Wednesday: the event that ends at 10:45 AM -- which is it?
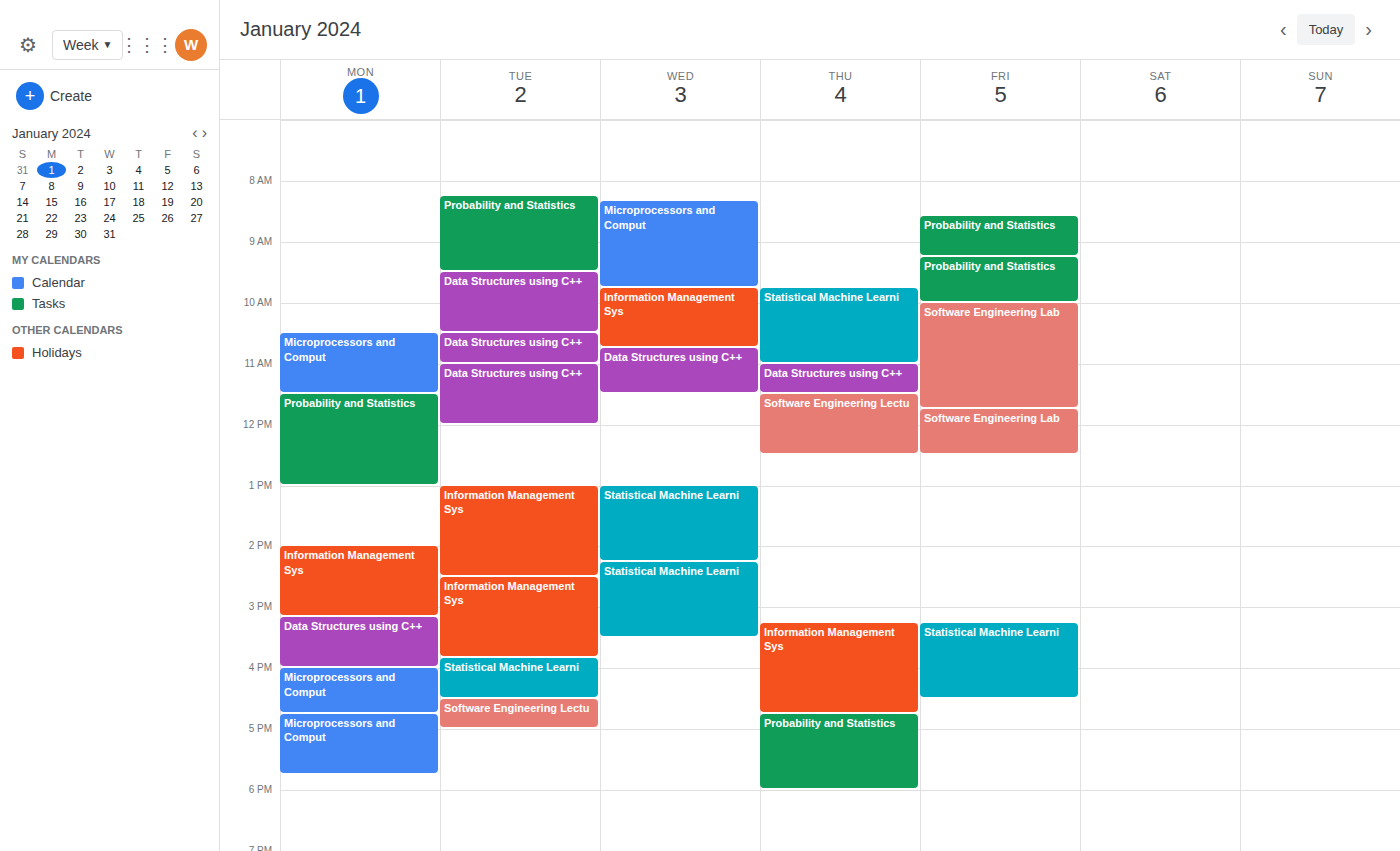
"Information Management Sys"